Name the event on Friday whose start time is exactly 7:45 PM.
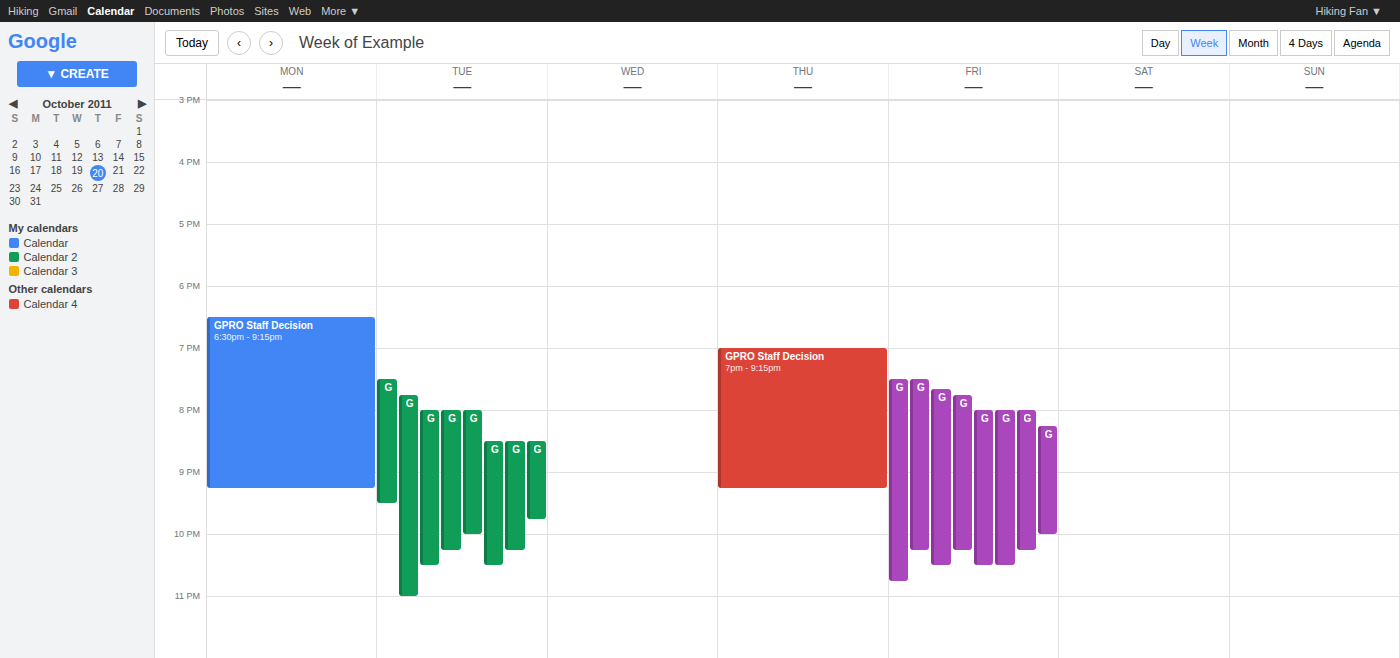
"GPRO Race #7 Buenos Aires"